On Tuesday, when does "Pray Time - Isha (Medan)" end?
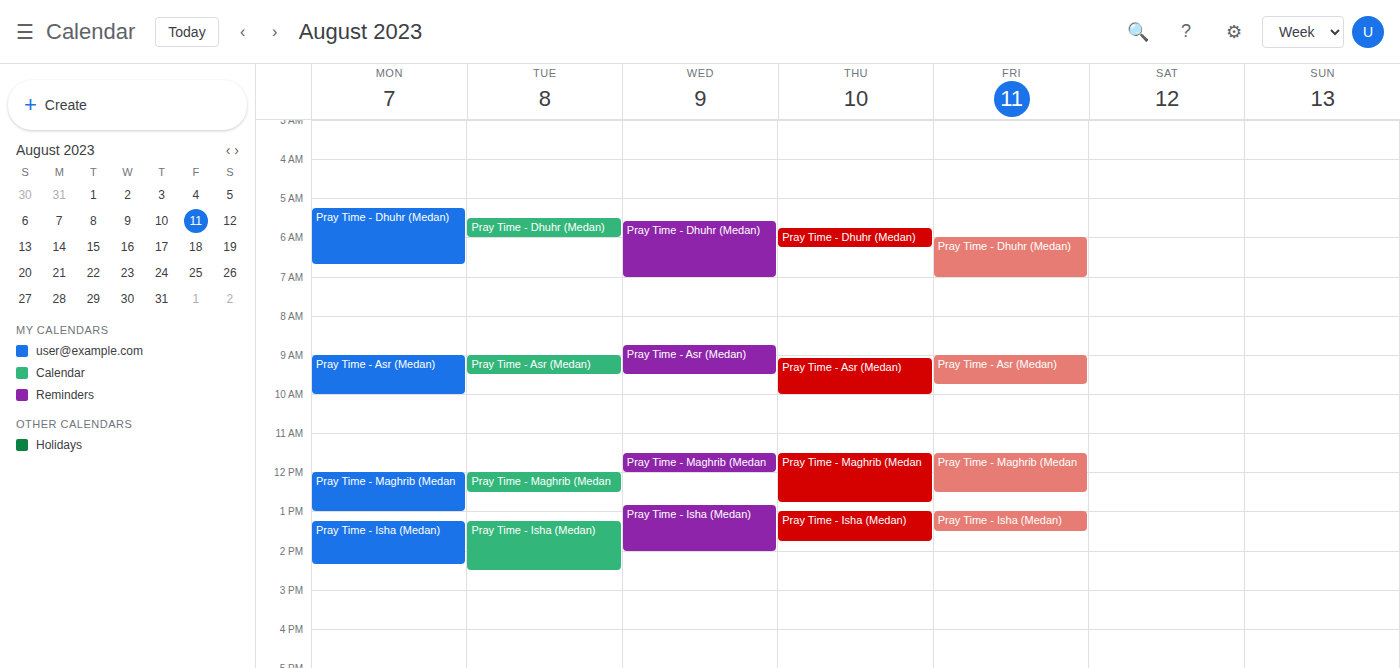
2:30 PM